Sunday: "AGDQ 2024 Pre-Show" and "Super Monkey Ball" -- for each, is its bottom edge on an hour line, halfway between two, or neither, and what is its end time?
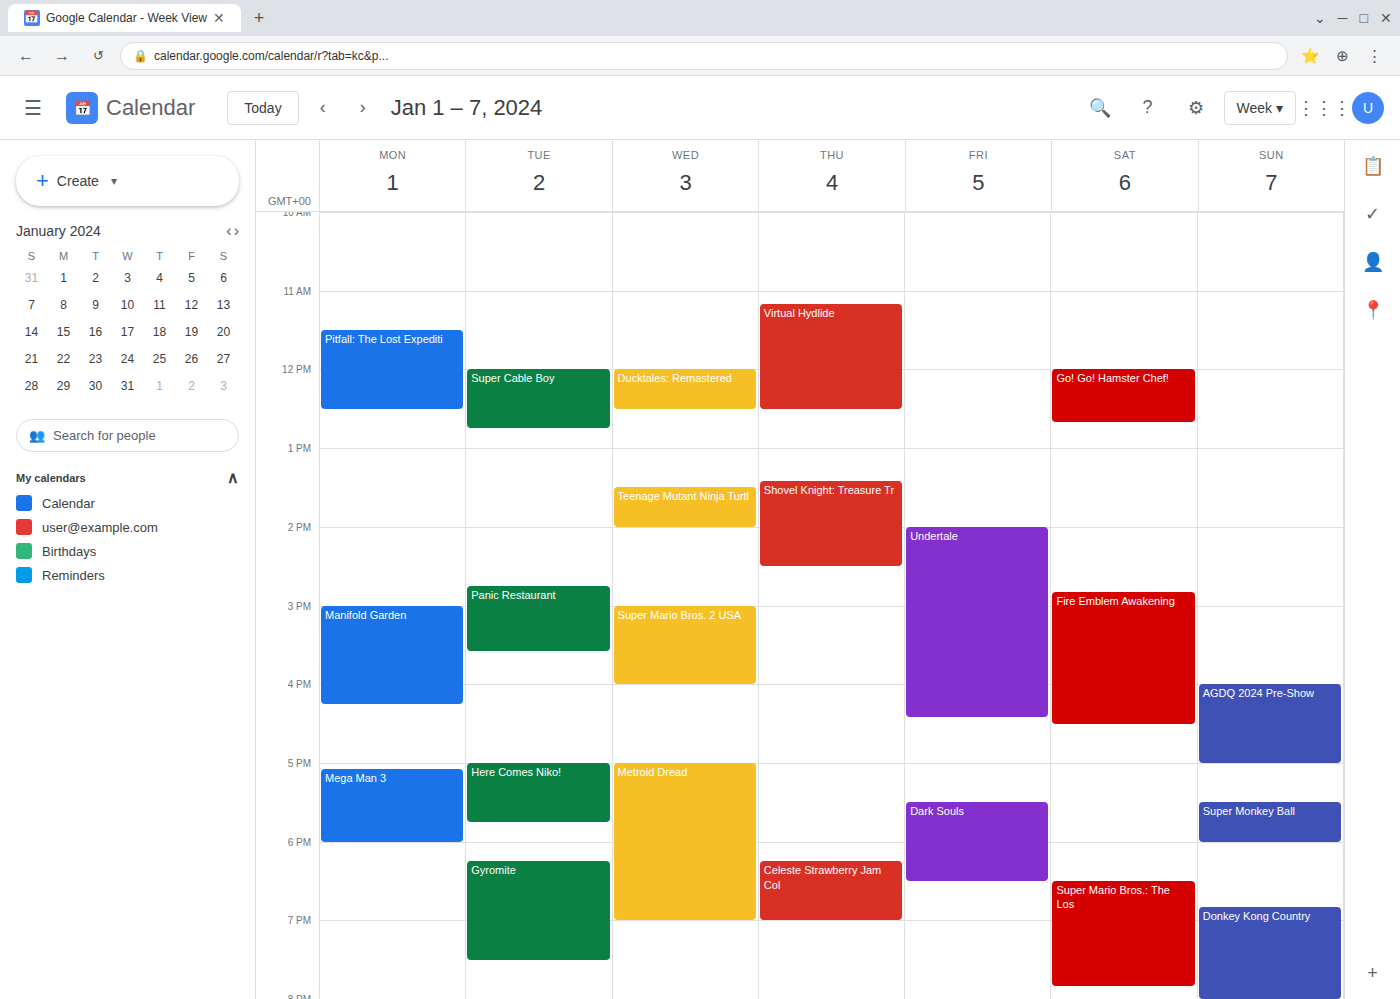
"AGDQ 2024 Pre-Show": 5:00 PM, exactly on the 5 PM line. "Super Monkey Ball": 6:00 PM, exactly on the 6 PM line.